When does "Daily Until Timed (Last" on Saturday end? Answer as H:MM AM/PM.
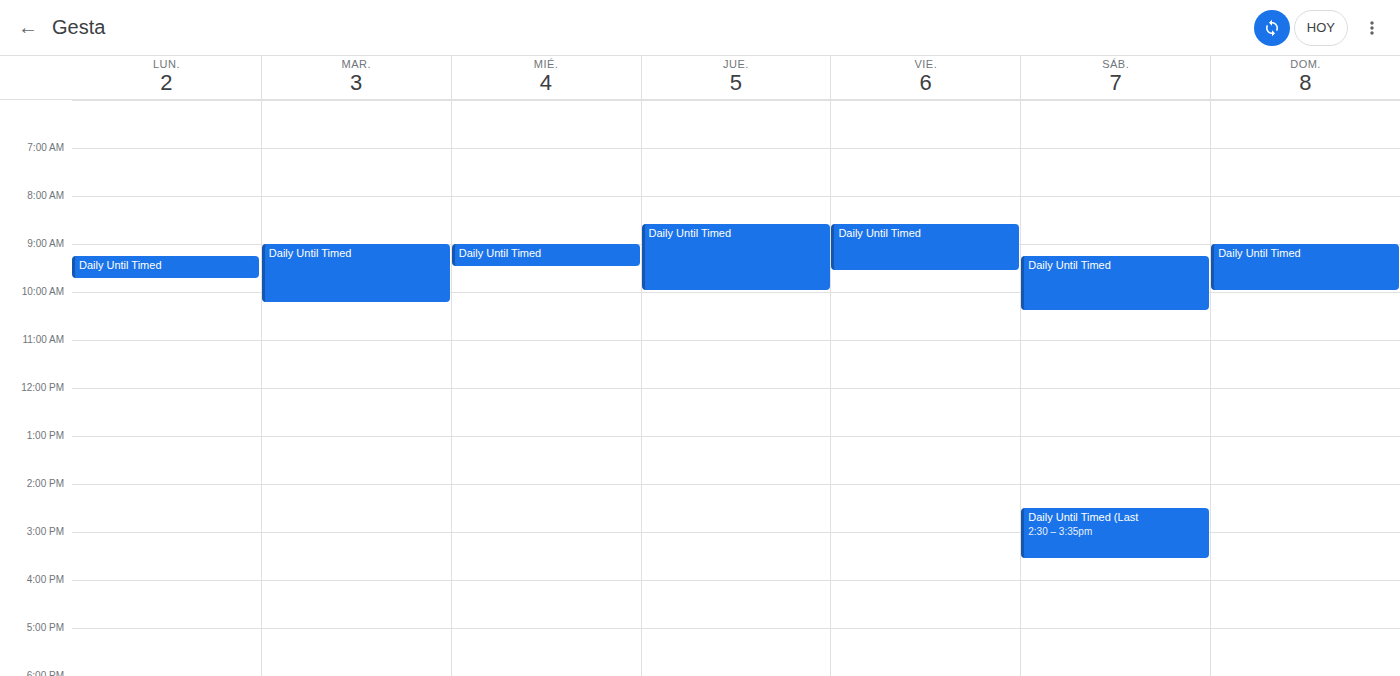
3:35 PM